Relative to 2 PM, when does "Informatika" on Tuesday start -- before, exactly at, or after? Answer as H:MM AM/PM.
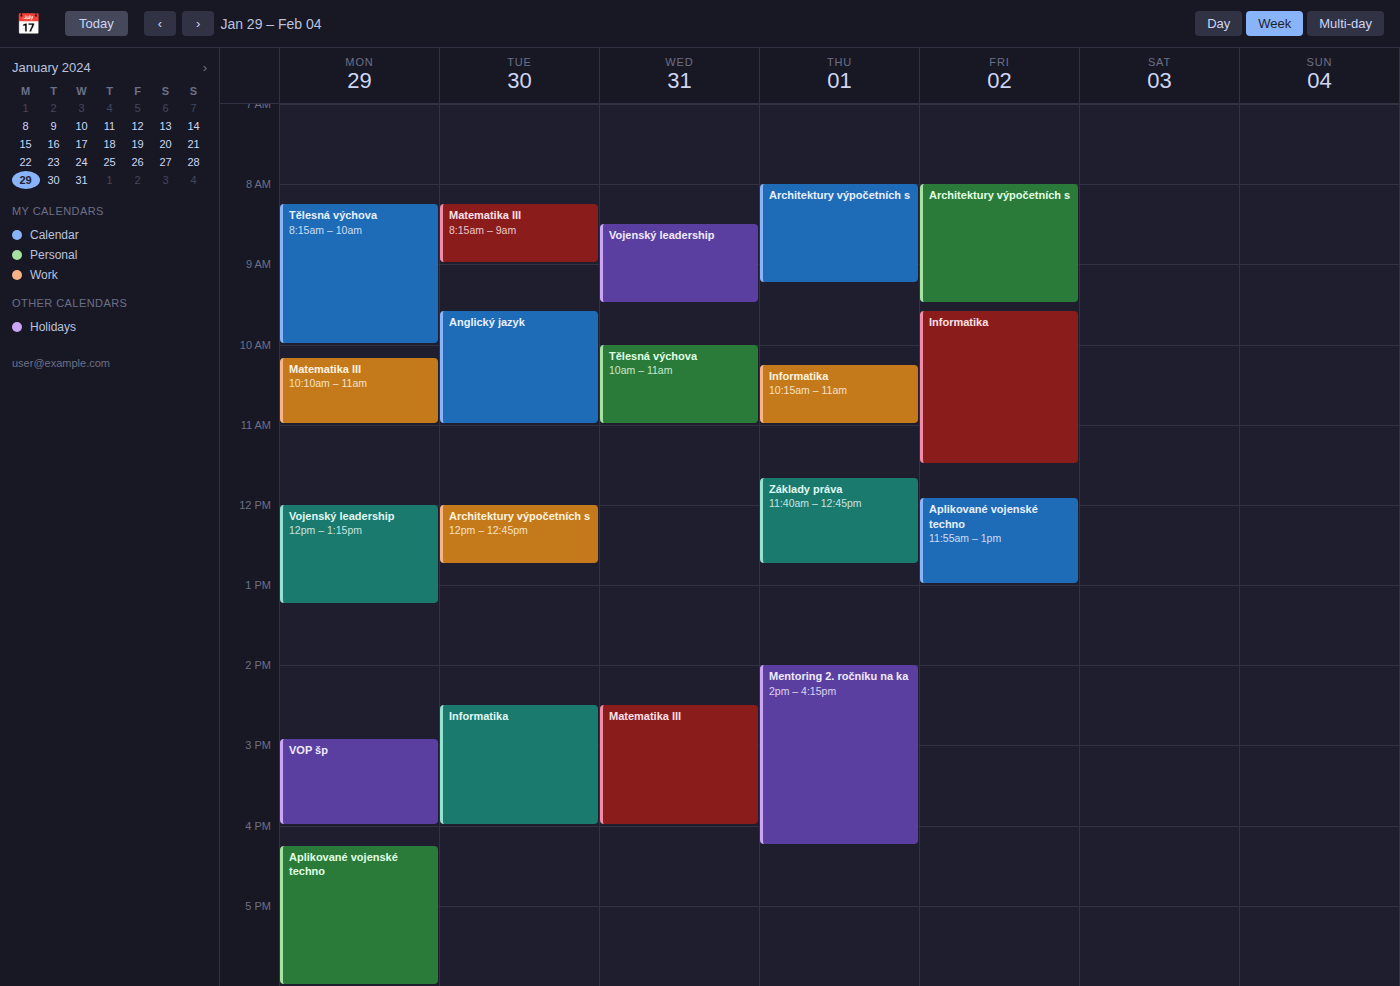
2:30 PM -- after 2 PM, 30 minutes below the 2 PM line.